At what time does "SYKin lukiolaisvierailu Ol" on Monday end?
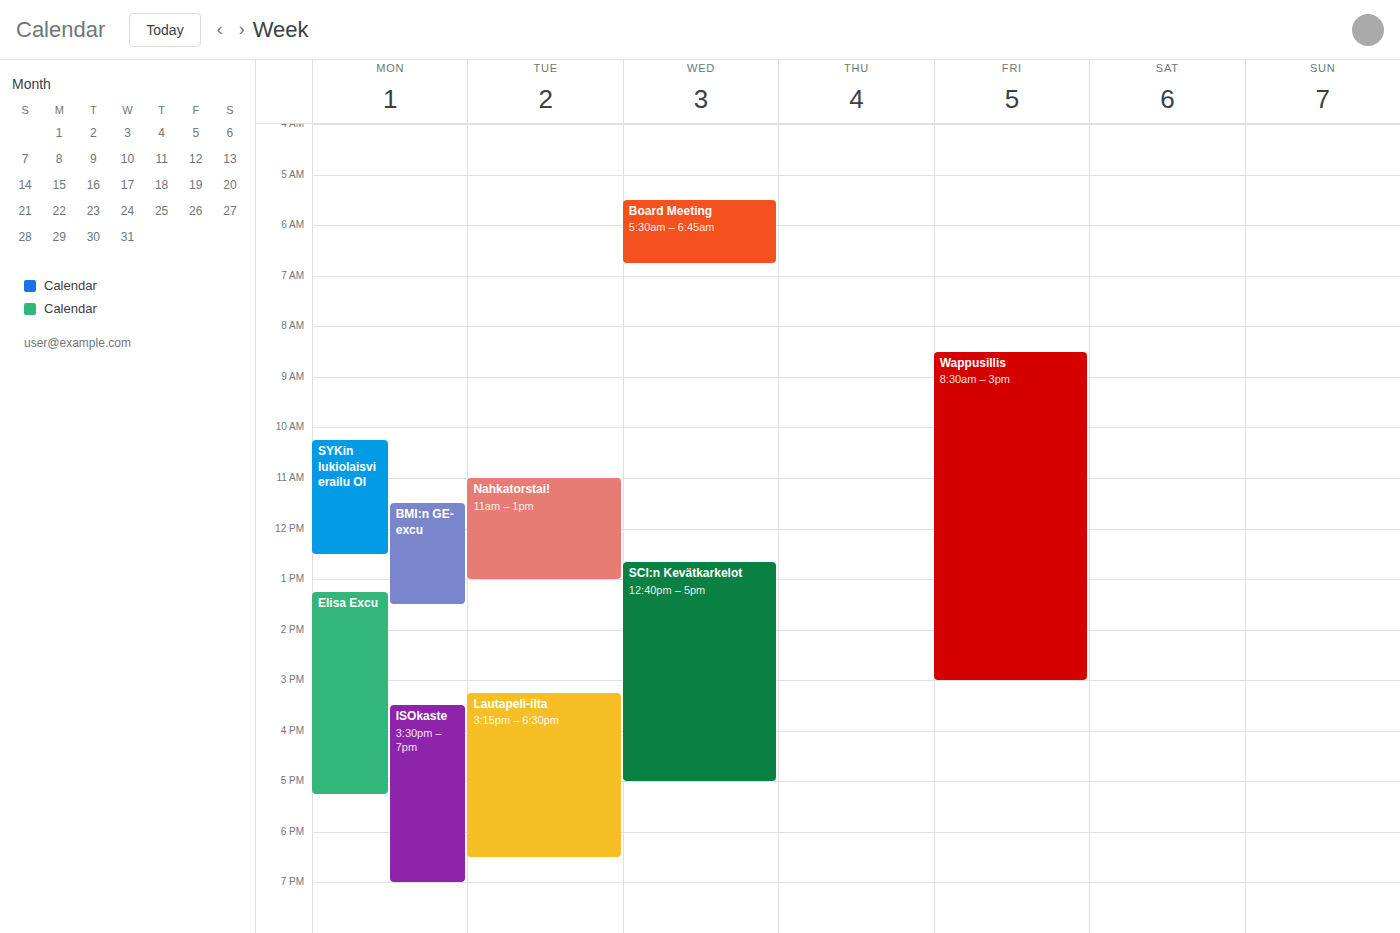
12:30 PM